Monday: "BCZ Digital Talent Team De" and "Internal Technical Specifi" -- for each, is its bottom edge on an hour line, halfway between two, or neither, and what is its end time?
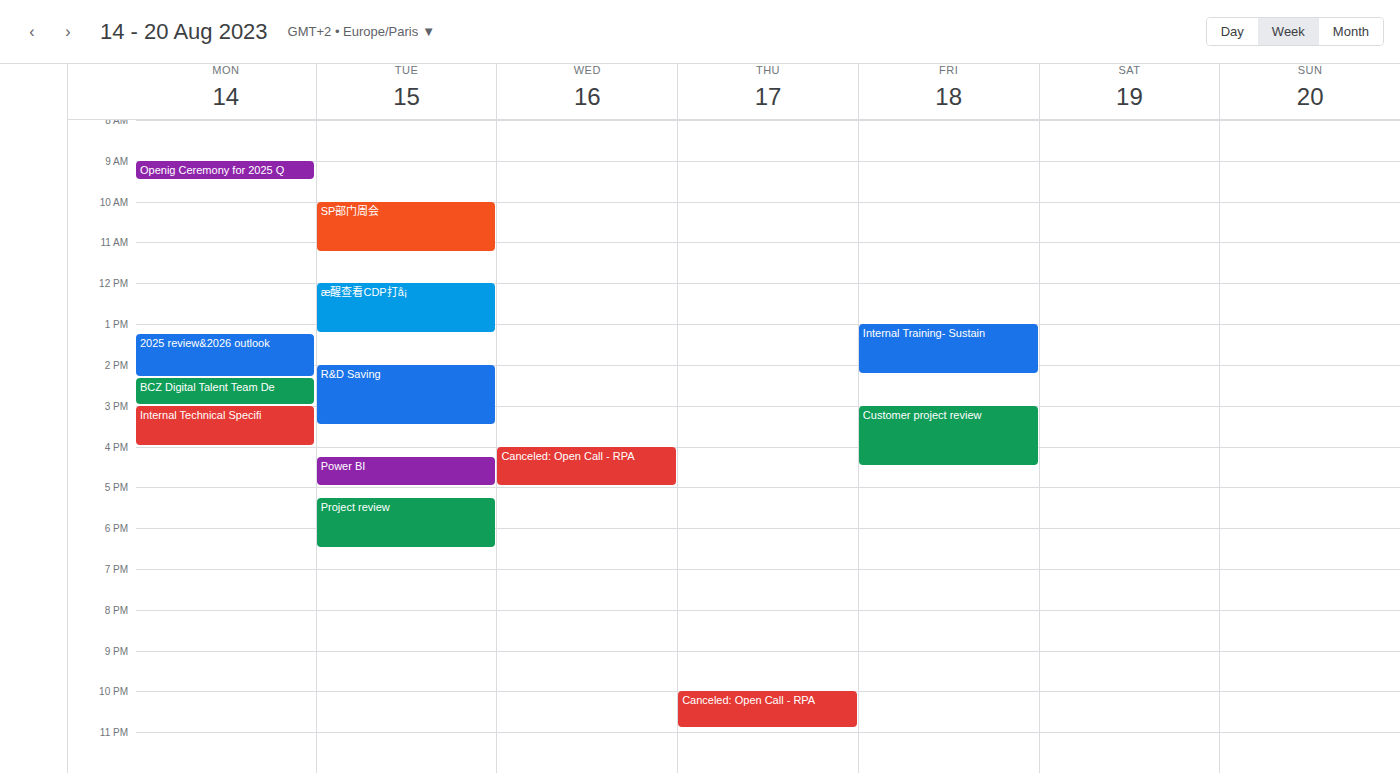
"BCZ Digital Talent Team De": 3:00 PM, exactly on the 3 PM line. "Internal Technical Specifi": 4:00 PM, exactly on the 4 PM line.